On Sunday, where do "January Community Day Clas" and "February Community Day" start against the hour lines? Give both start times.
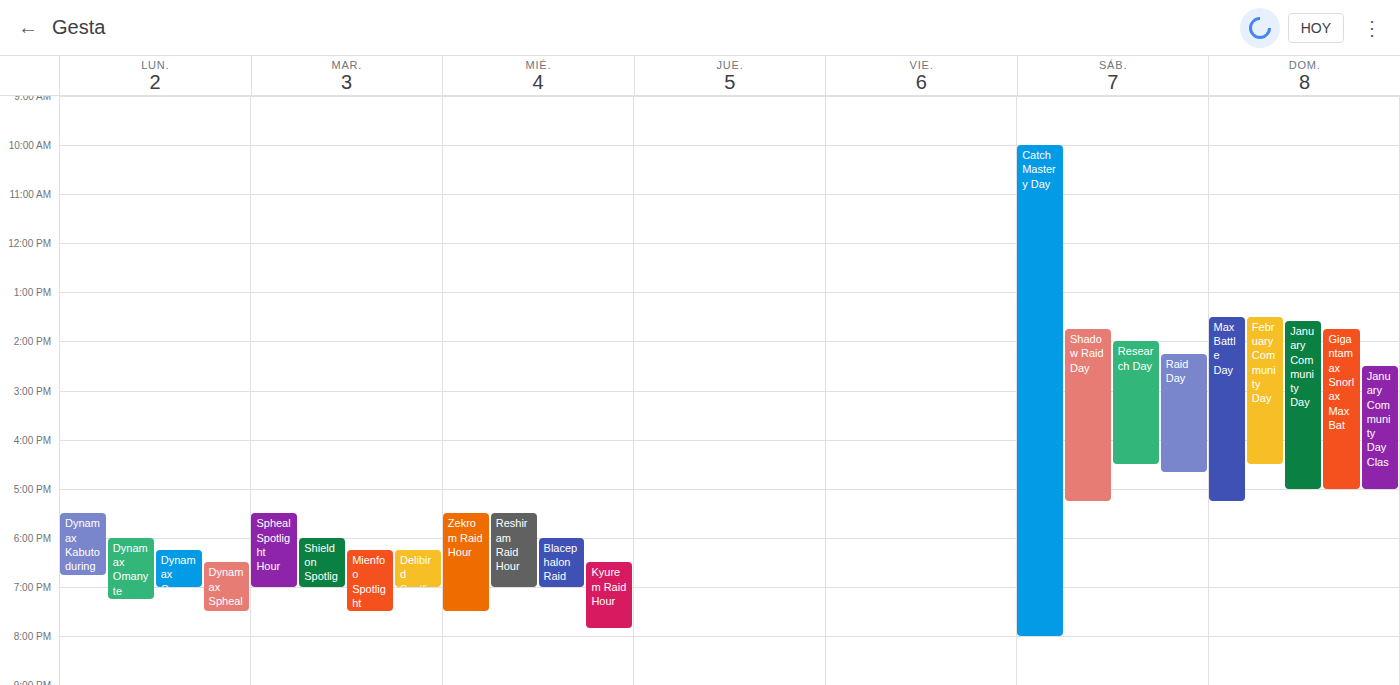
"January Community Day Clas": 2:30 PM, halfway between the 2 PM and 3 PM lines. "February Community Day": 1:30 PM, halfway between the 1 PM and 2 PM lines.